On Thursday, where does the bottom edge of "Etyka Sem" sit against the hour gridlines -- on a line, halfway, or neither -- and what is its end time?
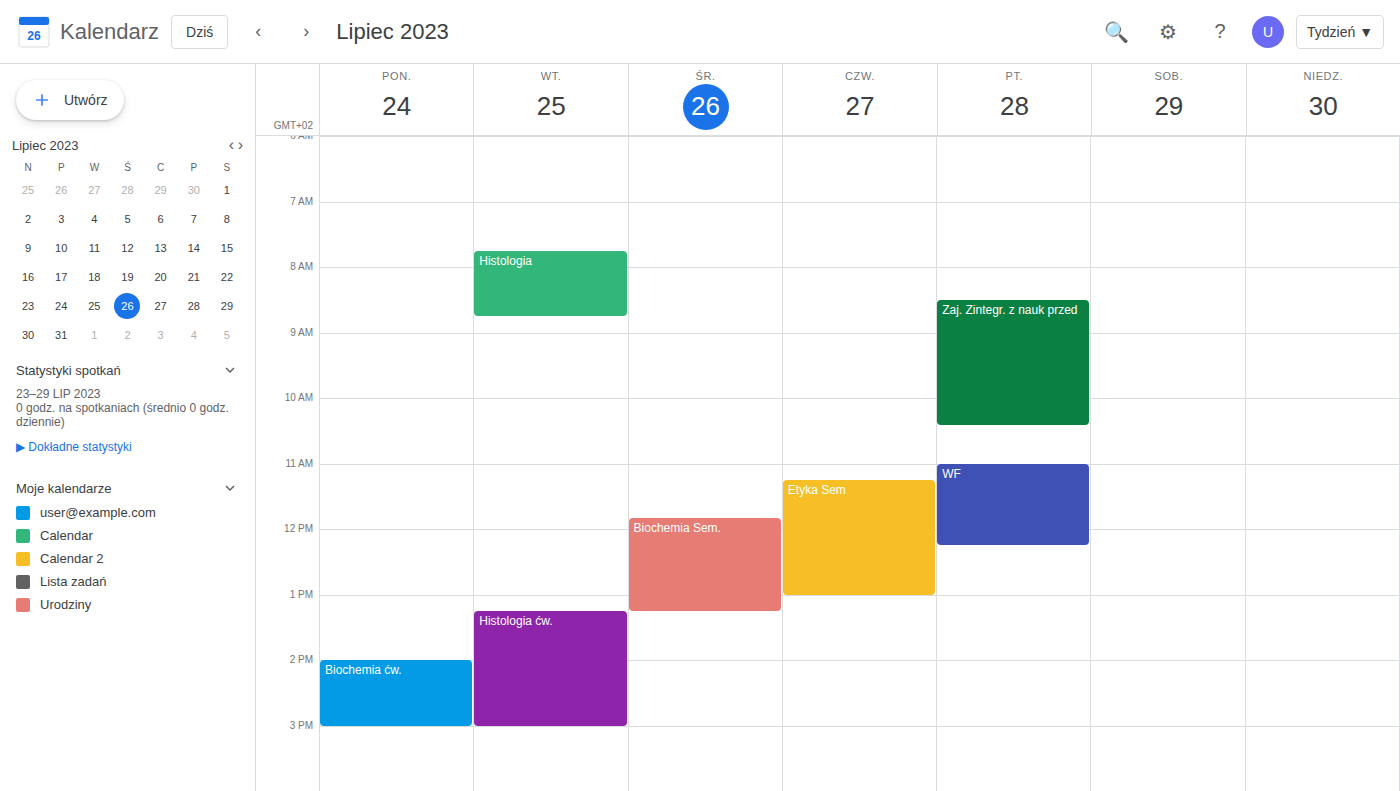
1:00 PM -- exactly on the 1 PM line.